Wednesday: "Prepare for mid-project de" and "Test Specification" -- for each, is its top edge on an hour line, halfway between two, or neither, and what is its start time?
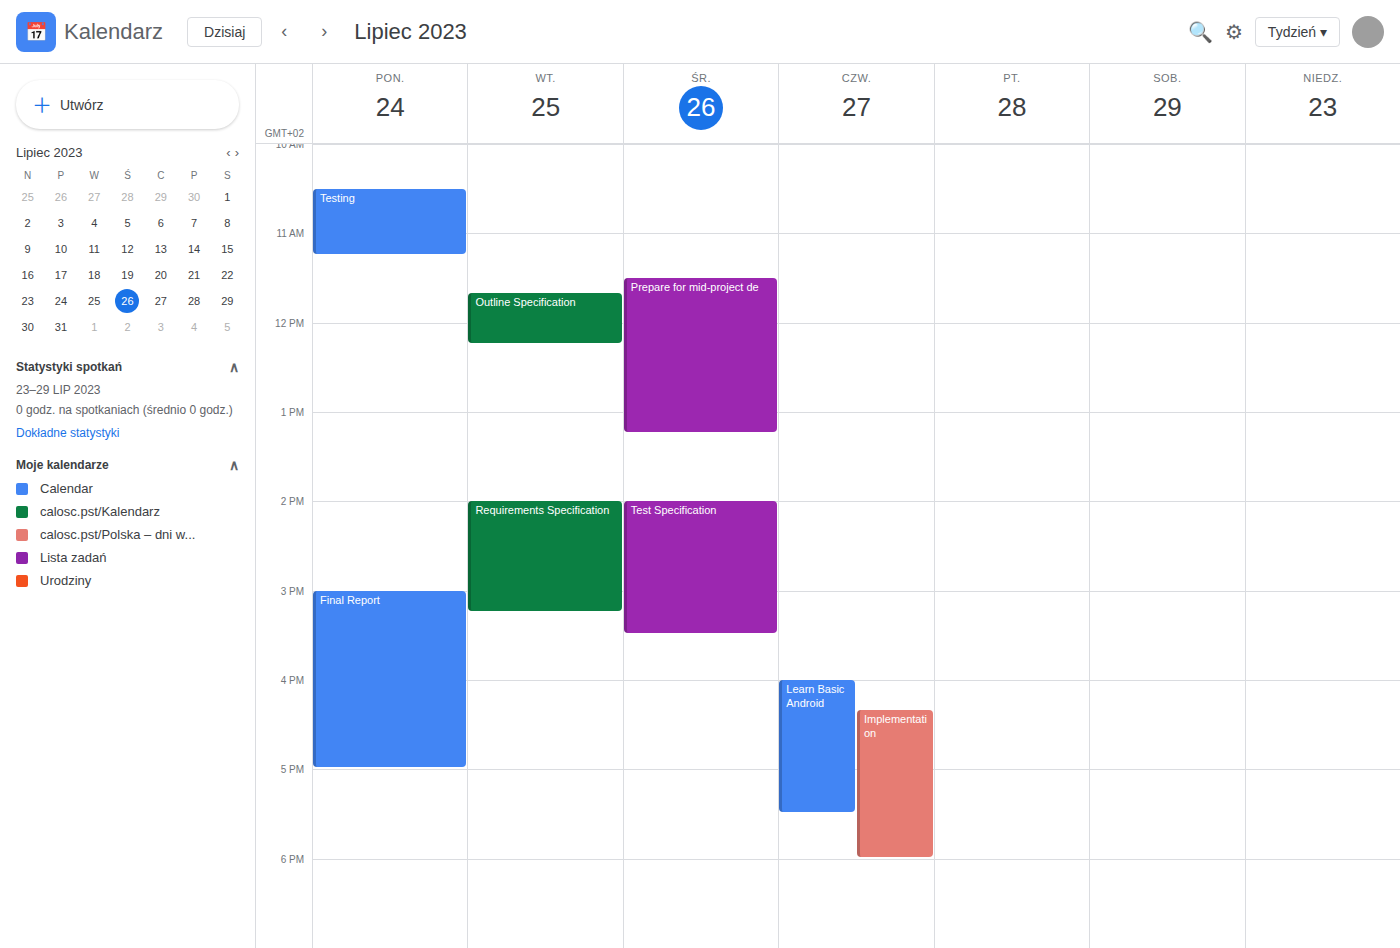
"Prepare for mid-project de": 11:30 AM, halfway between the 11 AM and 12 PM lines. "Test Specification": 2:00 PM, exactly on the 2 PM line.